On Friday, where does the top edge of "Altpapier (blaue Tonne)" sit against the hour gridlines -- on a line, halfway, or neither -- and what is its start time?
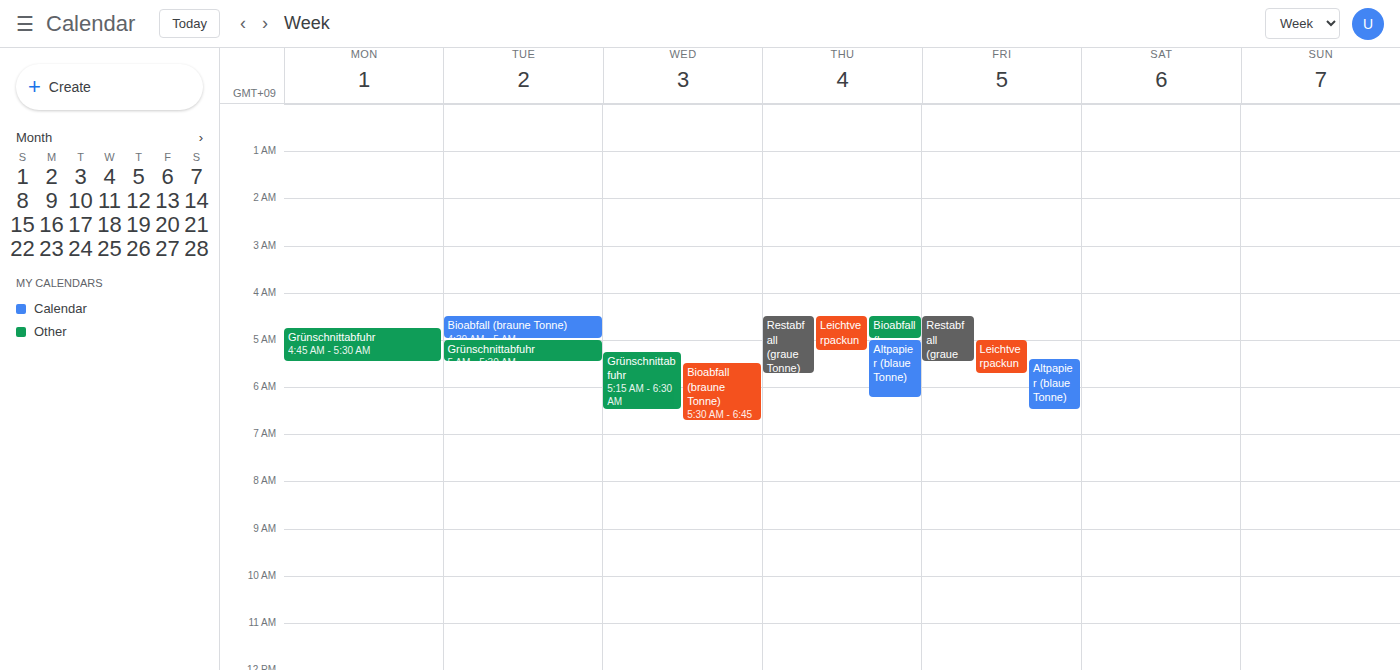
5:25 AM -- neither: 25 minutes below the 5 AM line and 35 minutes above the 6 AM line.